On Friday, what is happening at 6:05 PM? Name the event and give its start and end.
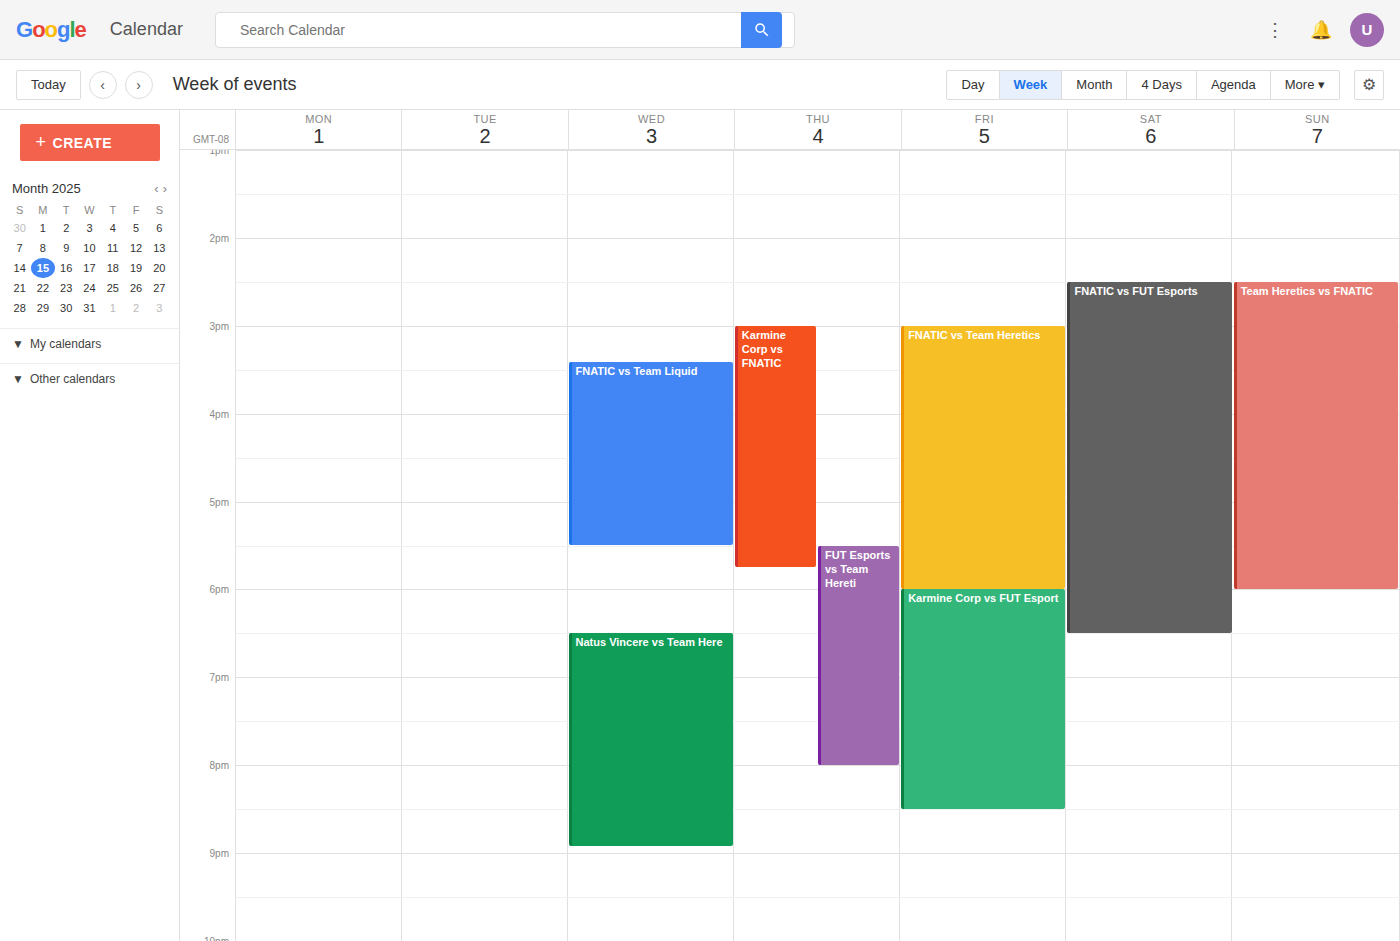
"Karmine Corp vs FUT Esport", 6:00 PM to 8:30 PM